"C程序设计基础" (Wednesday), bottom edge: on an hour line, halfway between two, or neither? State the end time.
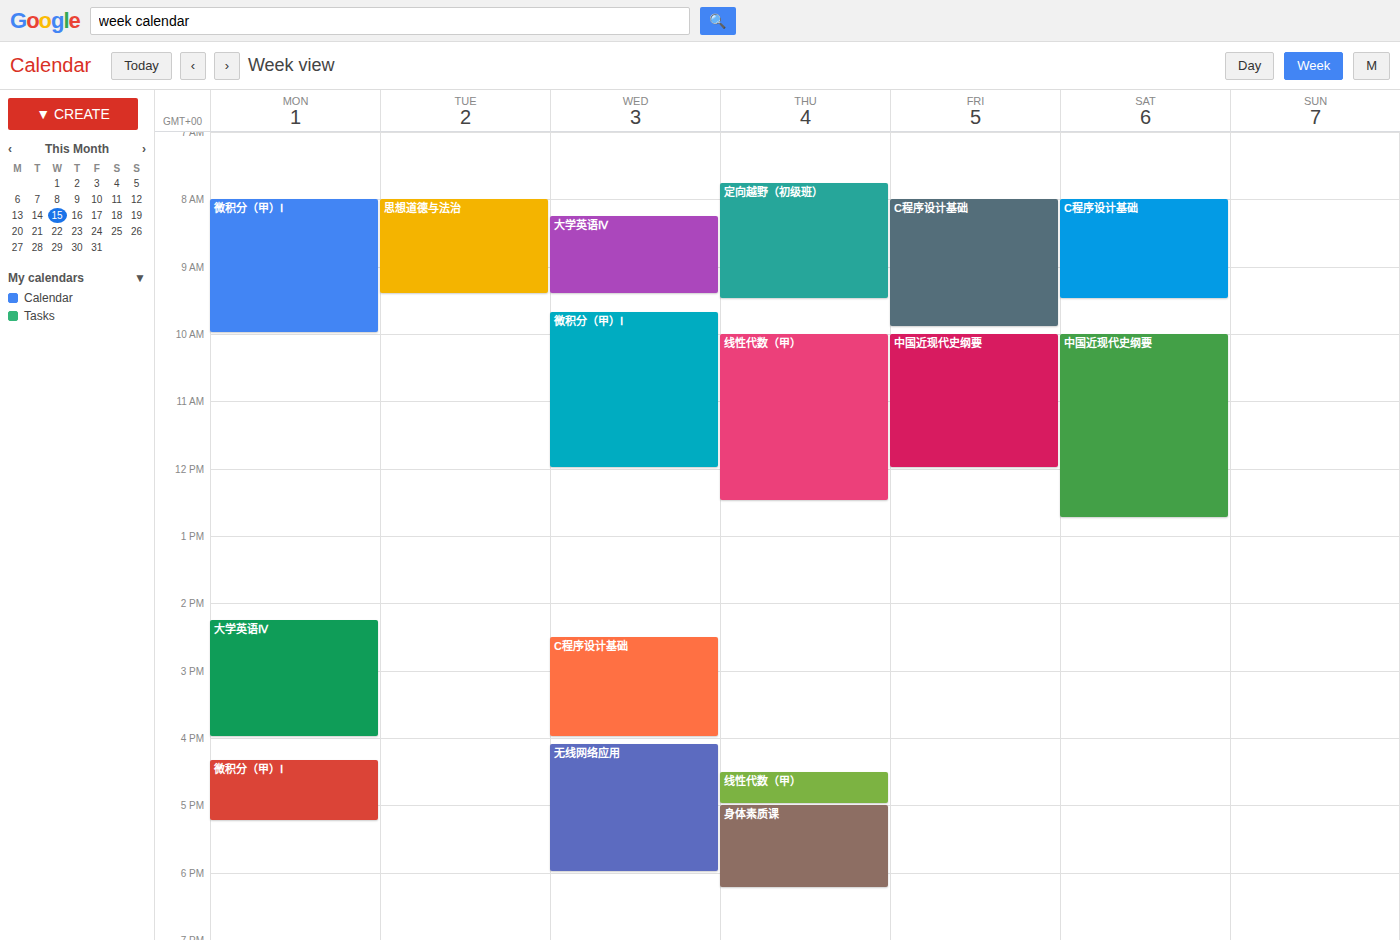
16:00 -- exactly on the 16:00 line.